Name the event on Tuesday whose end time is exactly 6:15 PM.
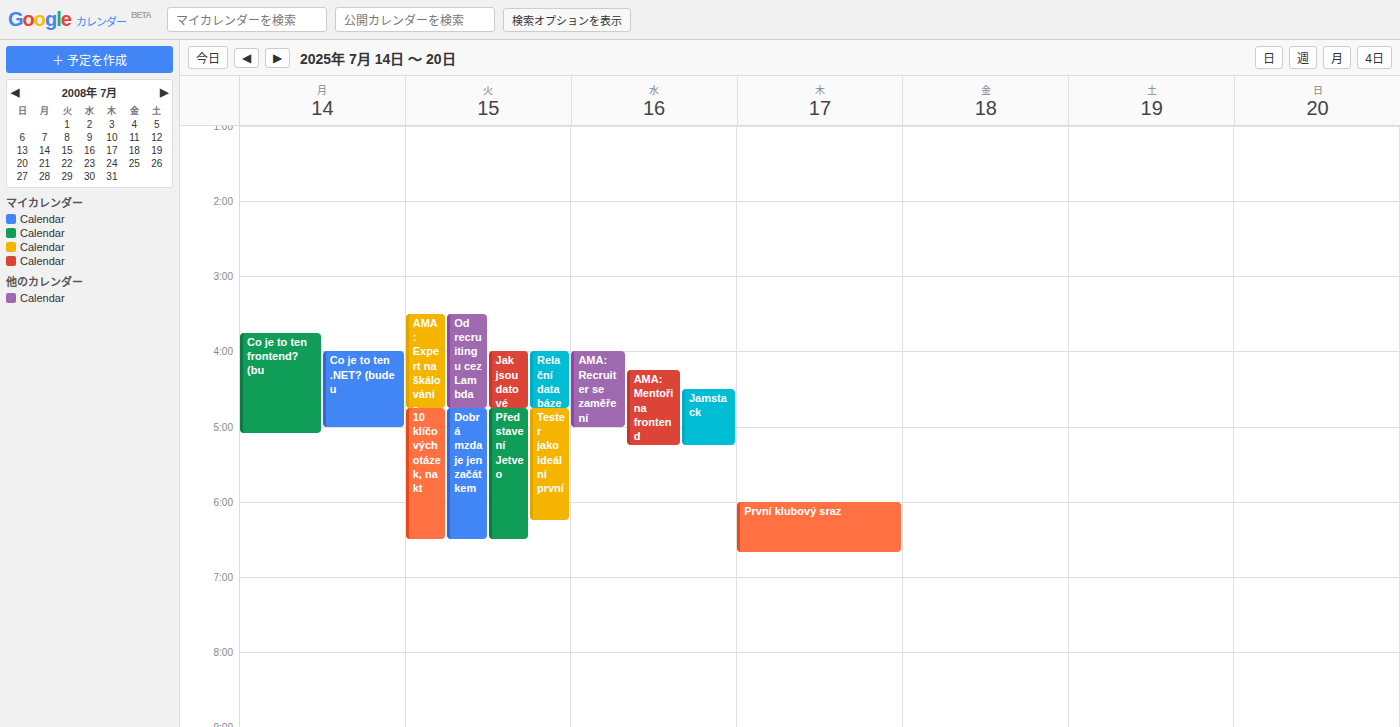
"Tester jako ideální první"